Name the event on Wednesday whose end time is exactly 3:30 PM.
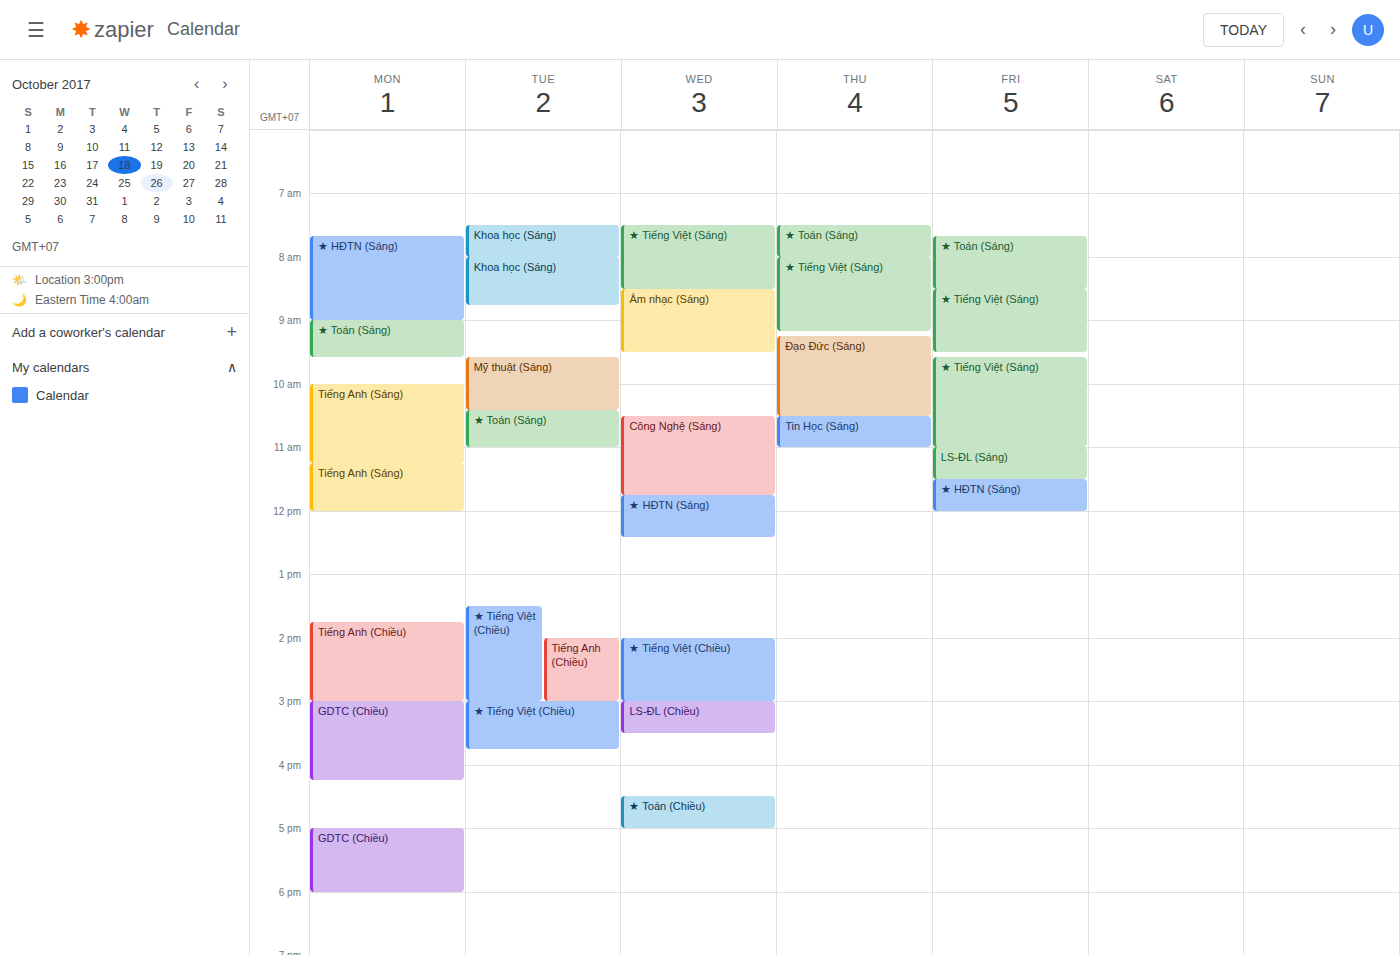
"LS-ĐL (Chiều)"